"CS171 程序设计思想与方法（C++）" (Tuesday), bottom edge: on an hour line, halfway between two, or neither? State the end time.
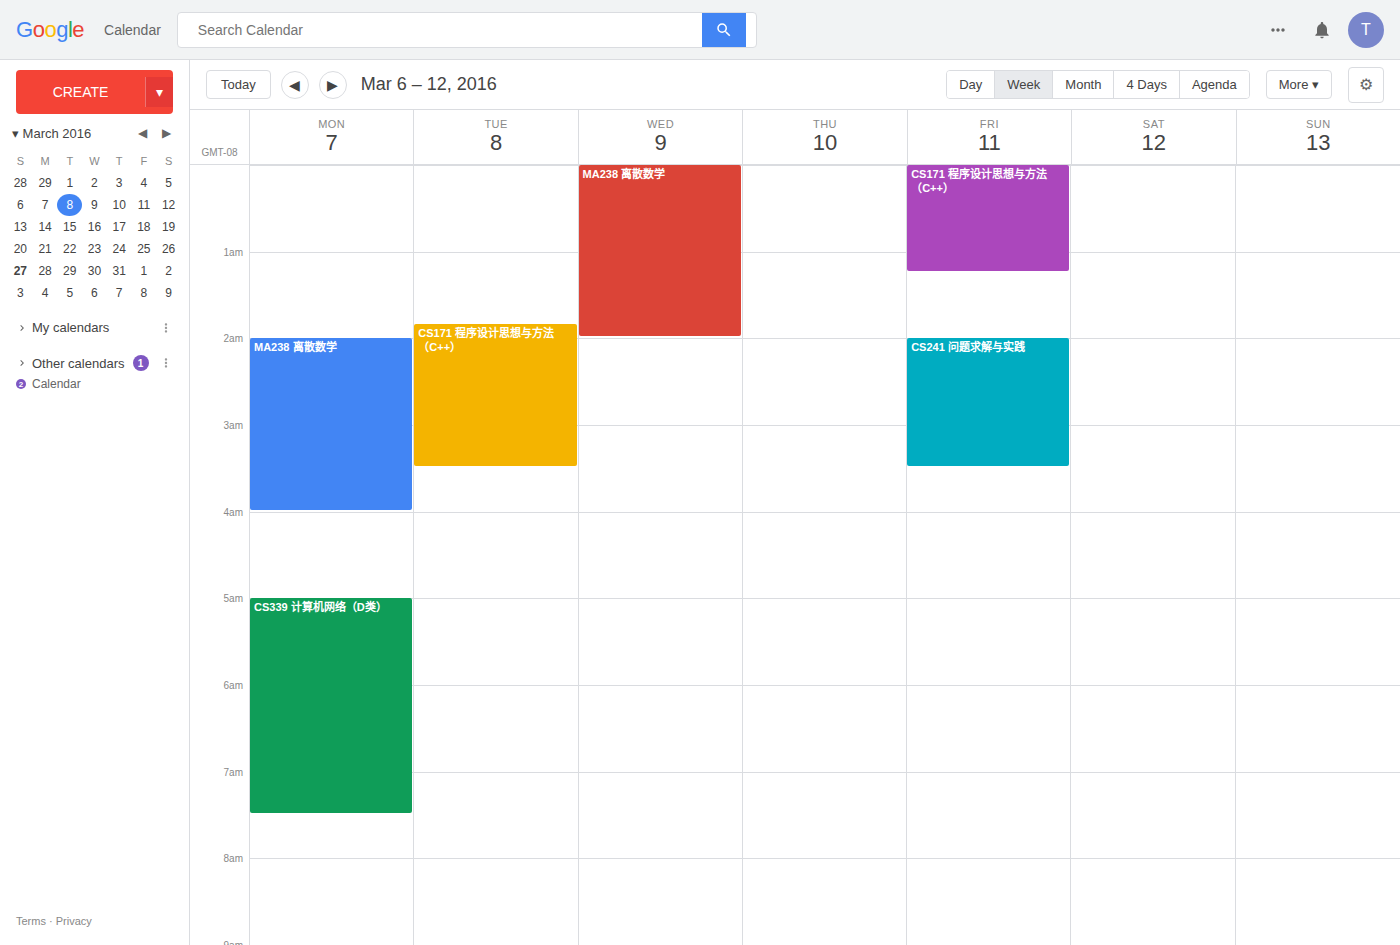
3:30 AM -- halfway between the 3 AM and 4 AM lines.